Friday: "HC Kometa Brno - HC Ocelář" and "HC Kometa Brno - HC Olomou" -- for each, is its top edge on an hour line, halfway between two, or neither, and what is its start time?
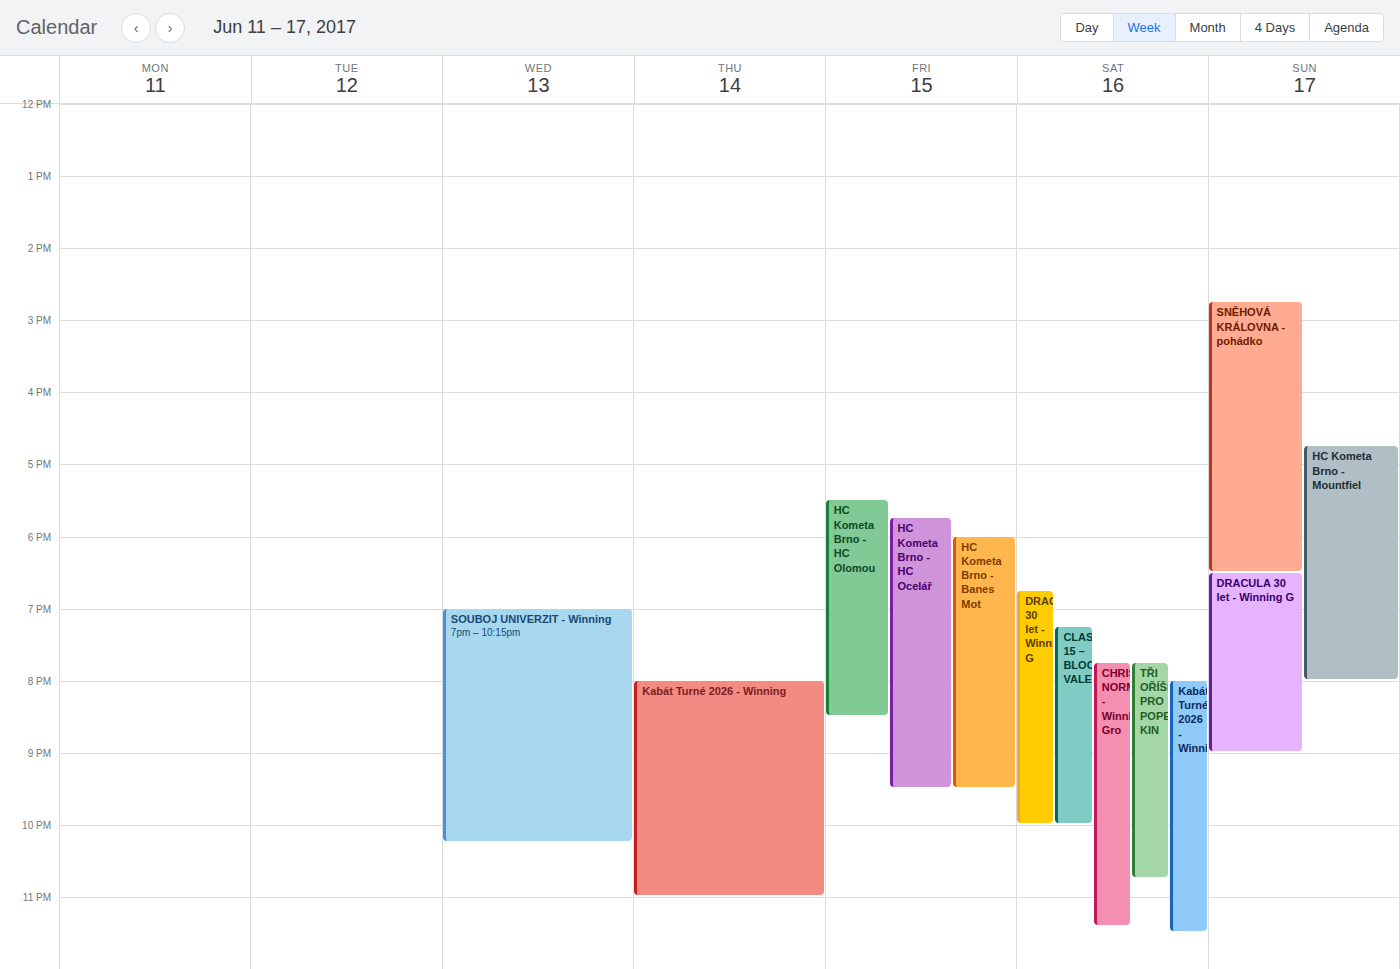
"HC Kometa Brno - HC Ocelář": 5:45 PM, neither: three quarters of the way from the 5 PM line to the 6 PM line. "HC Kometa Brno - HC Olomou": 5:30 PM, halfway between the 5 PM and 6 PM lines.